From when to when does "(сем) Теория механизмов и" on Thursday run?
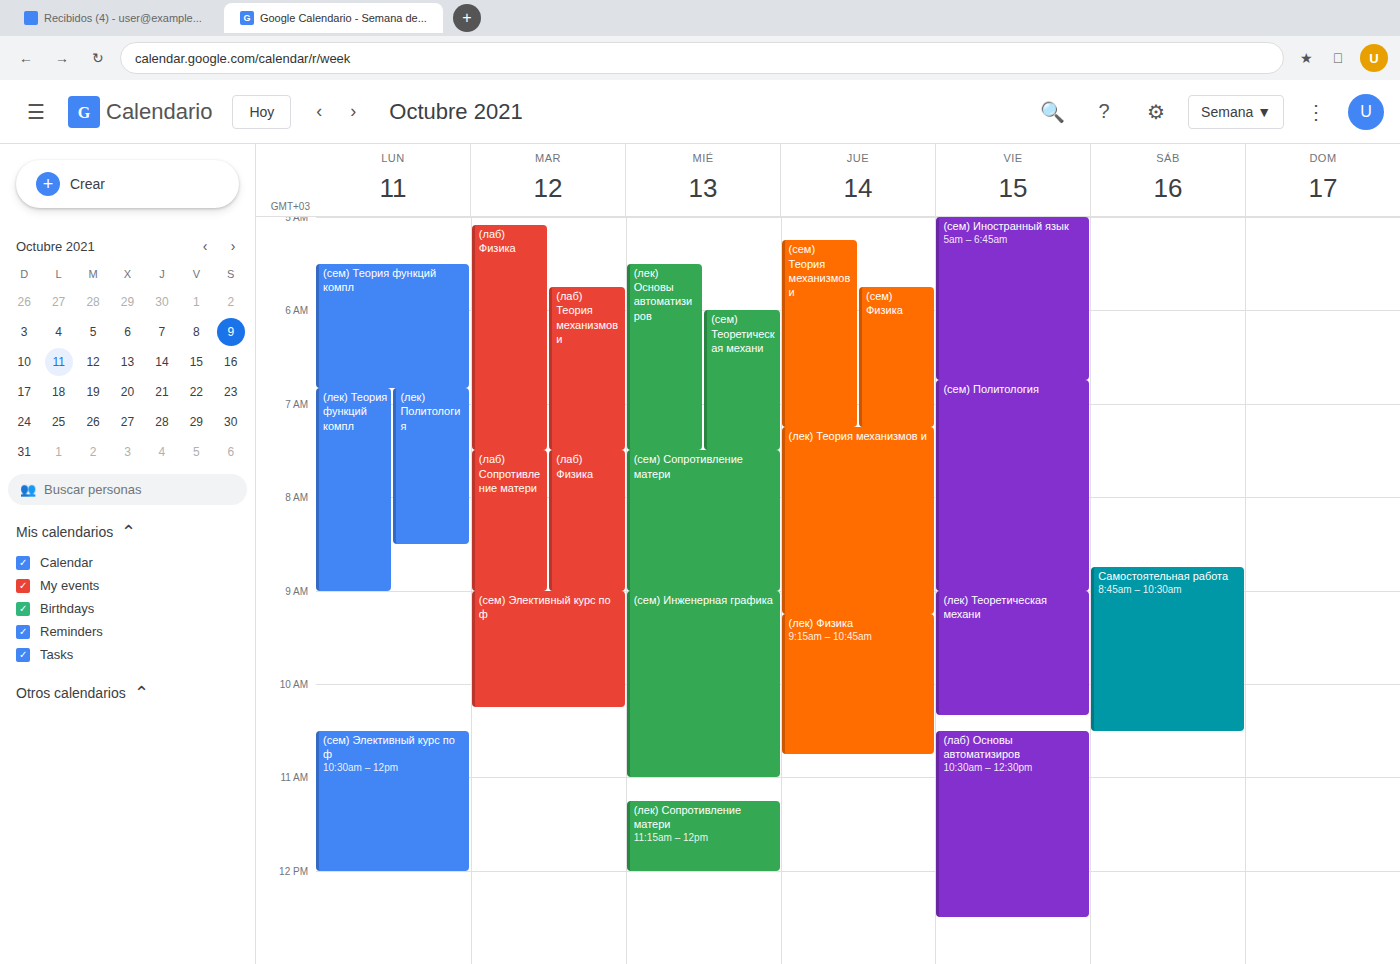
5:15 AM to 7:15 AM